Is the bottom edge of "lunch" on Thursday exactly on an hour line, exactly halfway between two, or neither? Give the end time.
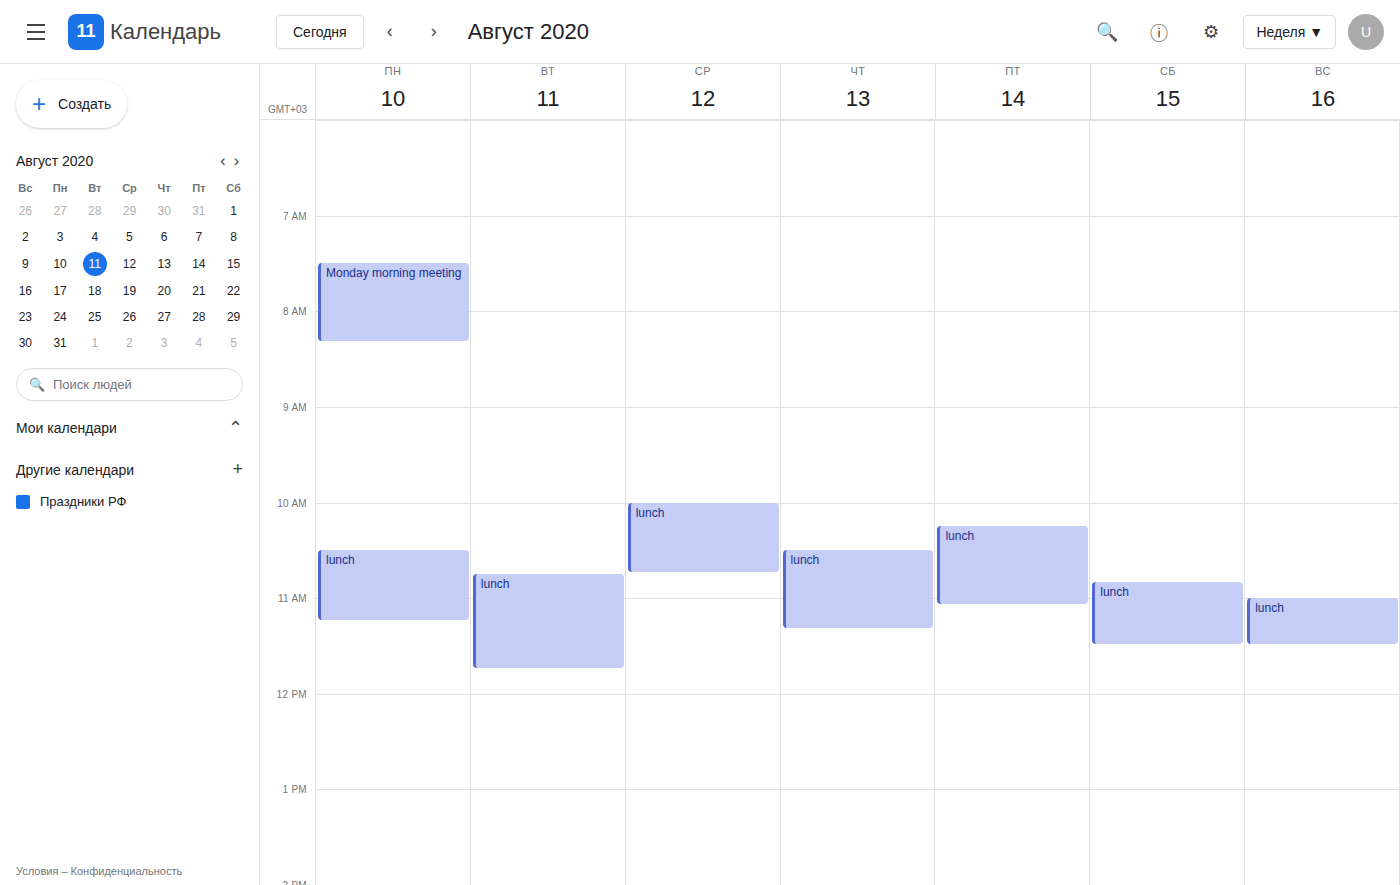
11:20 -- neither: 20 minutes below the 11:00 line and 40 minutes above the 12:00 line.